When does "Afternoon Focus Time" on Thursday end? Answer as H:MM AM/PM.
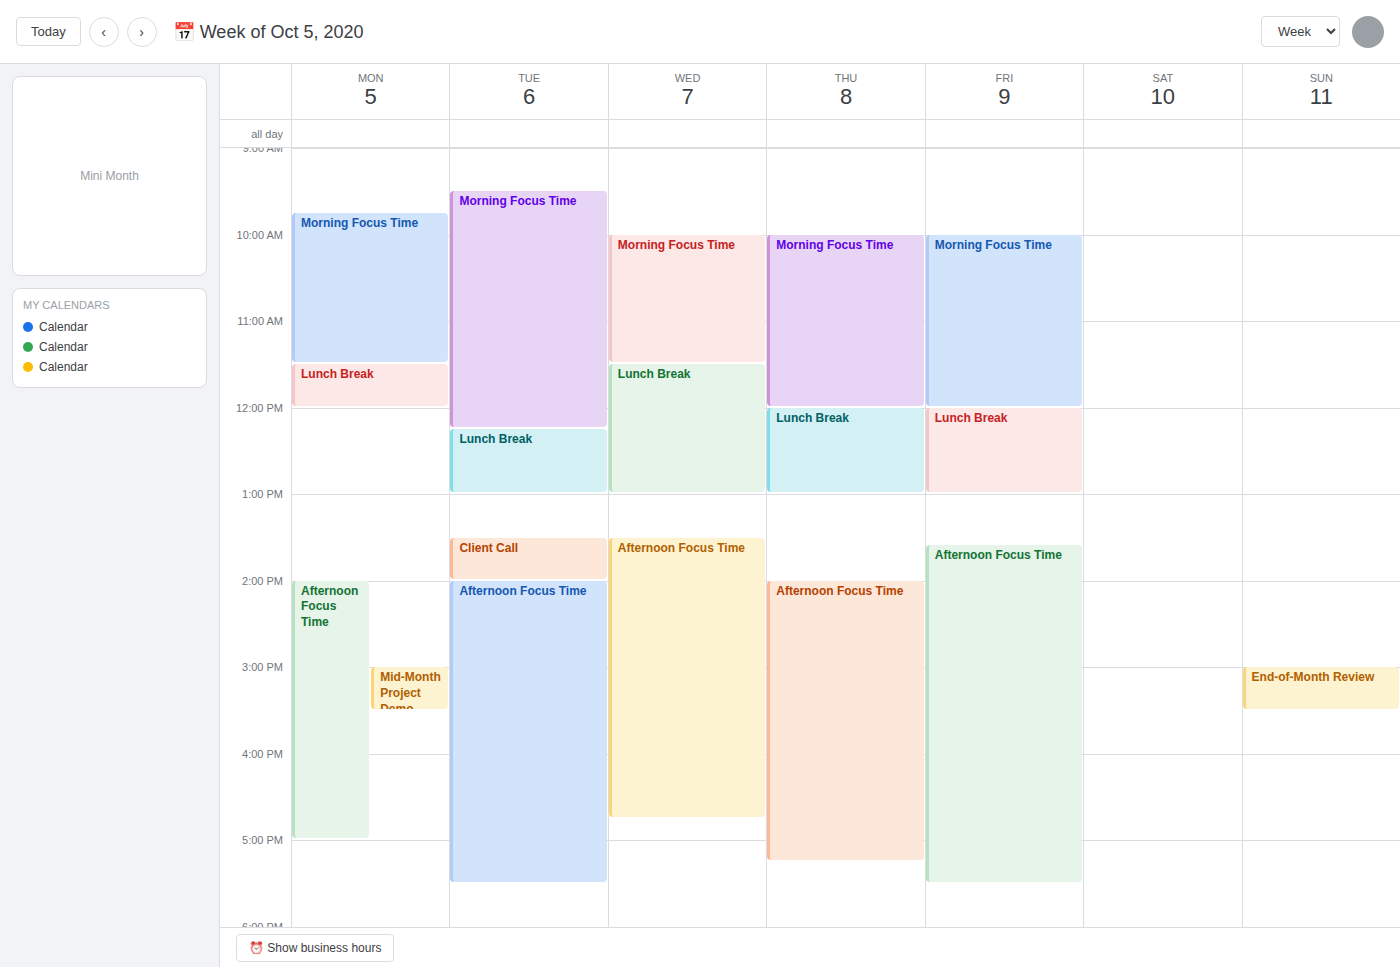
5:15 PM